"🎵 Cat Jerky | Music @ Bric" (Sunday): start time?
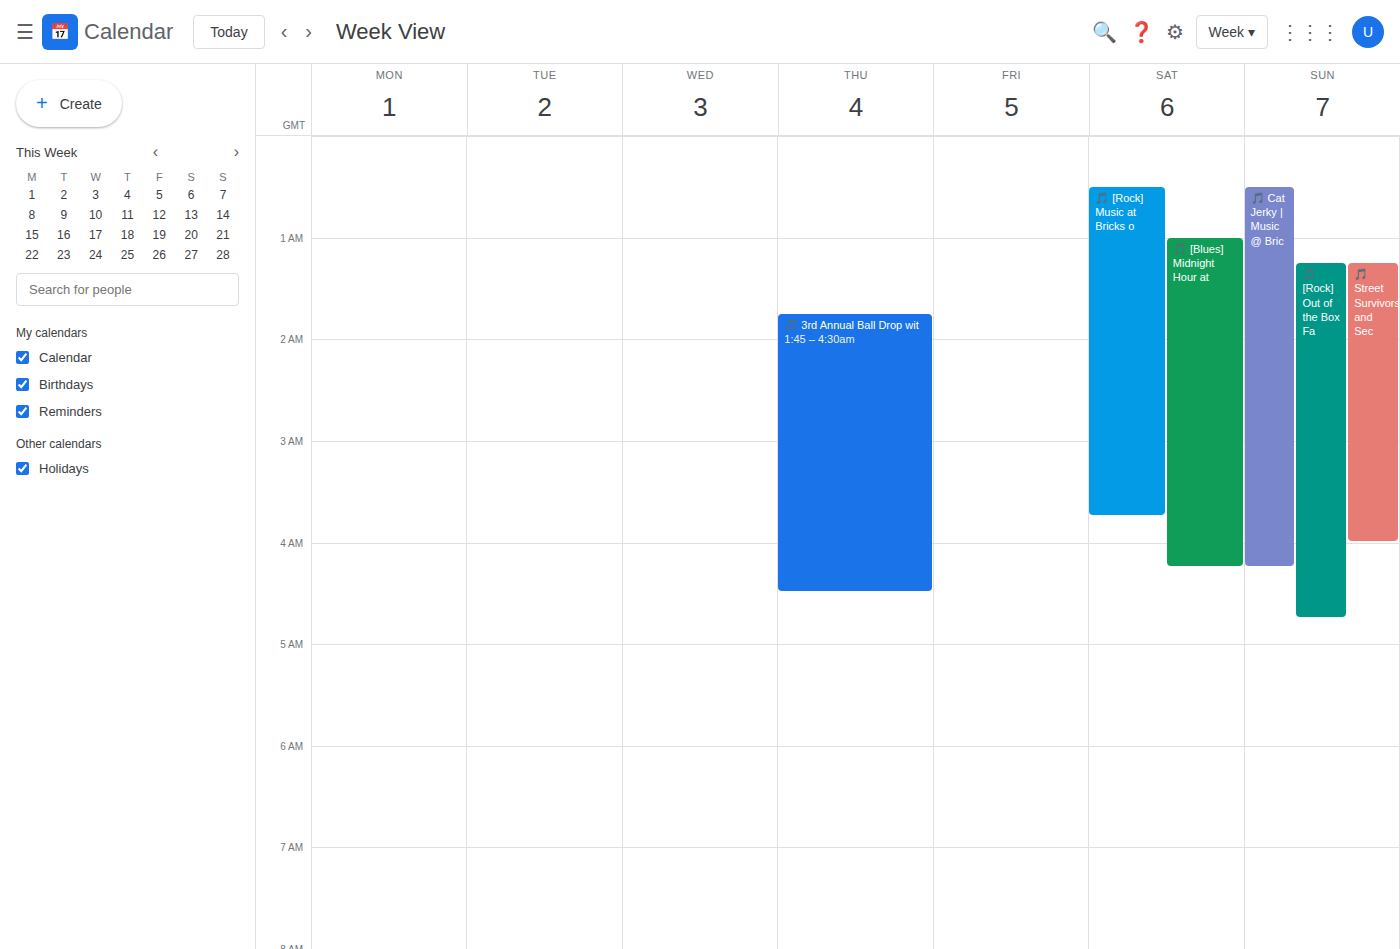
12:30 AM